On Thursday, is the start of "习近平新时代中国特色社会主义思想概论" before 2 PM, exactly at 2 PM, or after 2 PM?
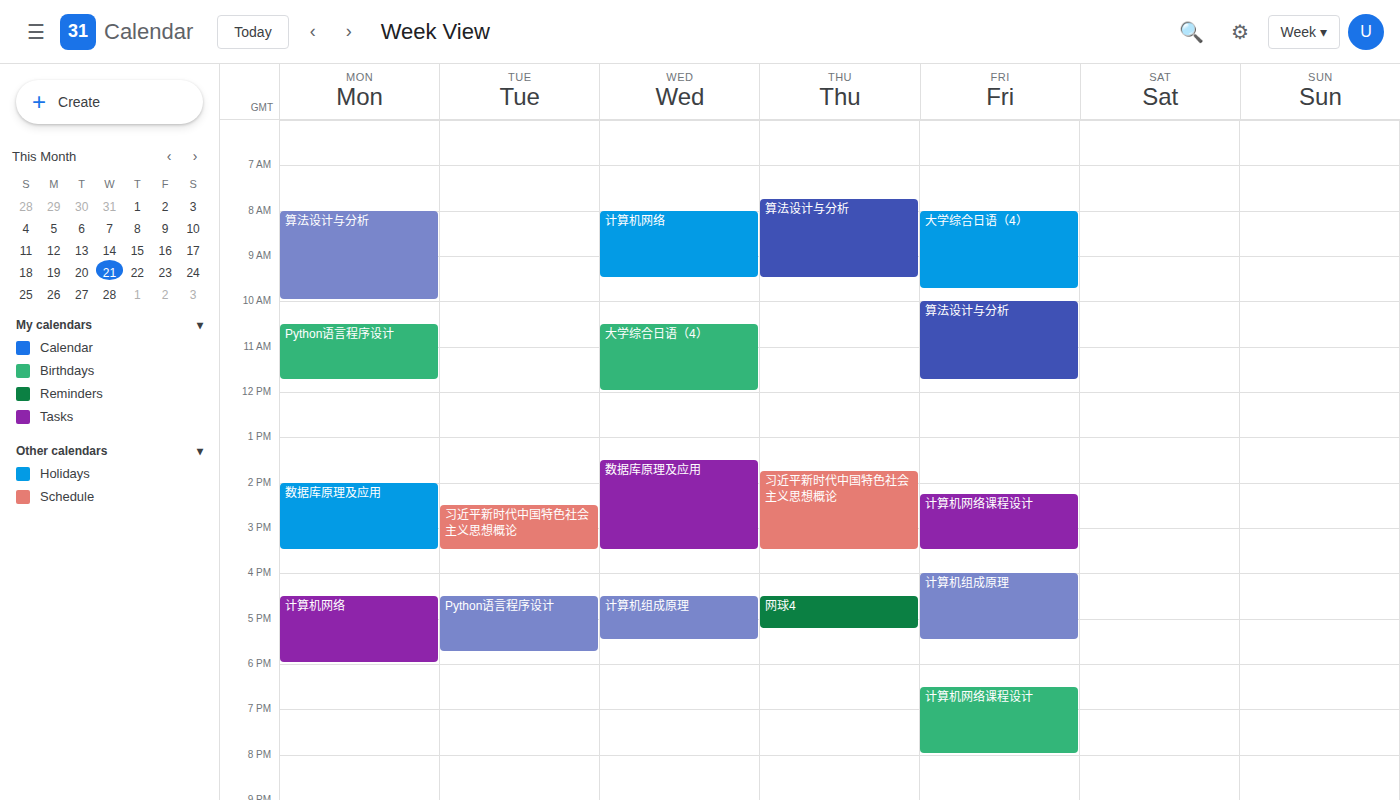
1:45 PM -- before 2 PM, 15 minutes above the 2 PM line.